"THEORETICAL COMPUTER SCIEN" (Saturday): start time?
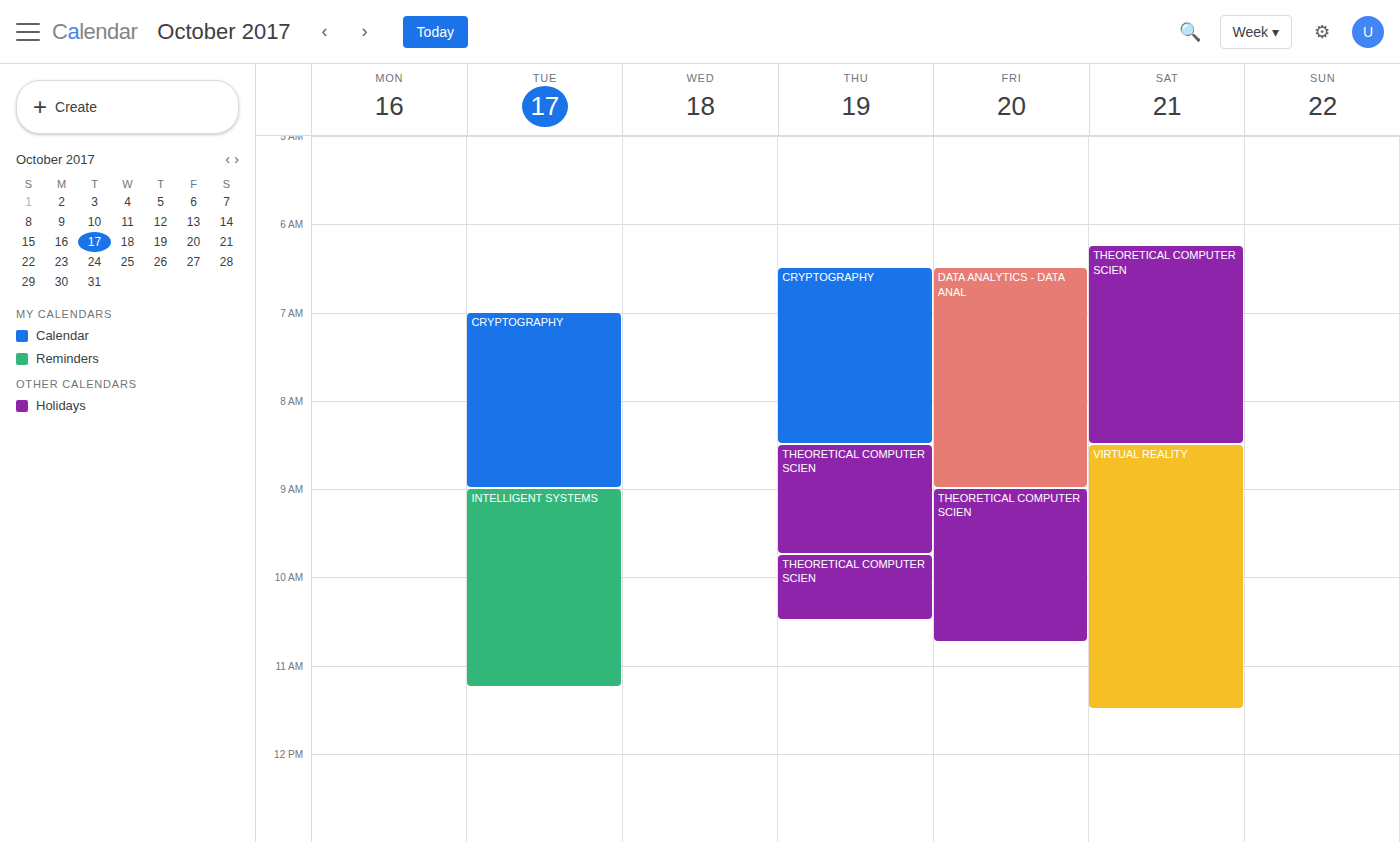
06:15